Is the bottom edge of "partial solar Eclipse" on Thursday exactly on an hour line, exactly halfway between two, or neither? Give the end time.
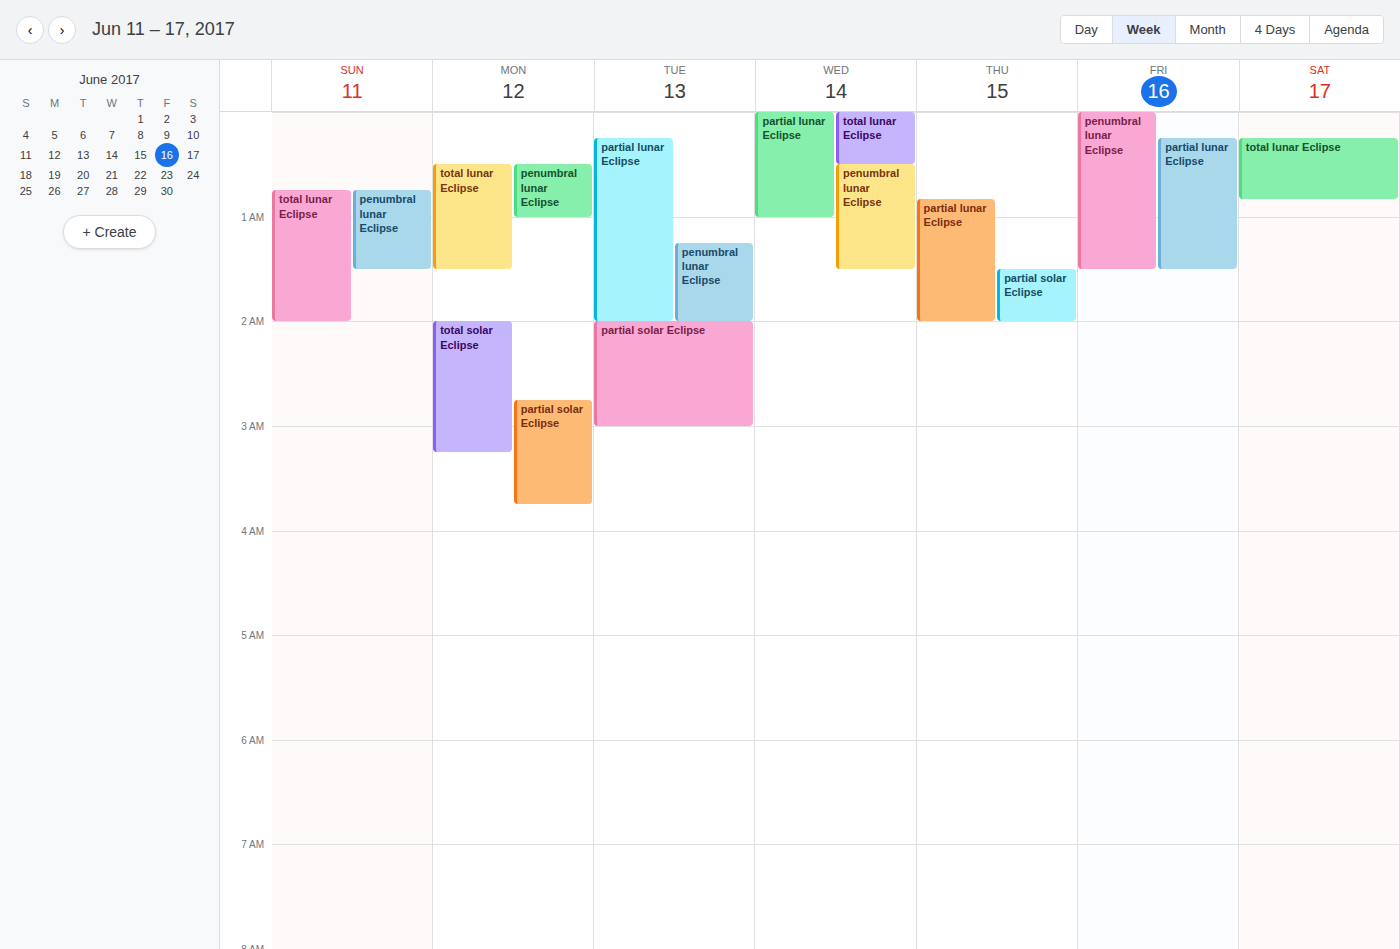
2:00 AM -- exactly on the 2 AM line.